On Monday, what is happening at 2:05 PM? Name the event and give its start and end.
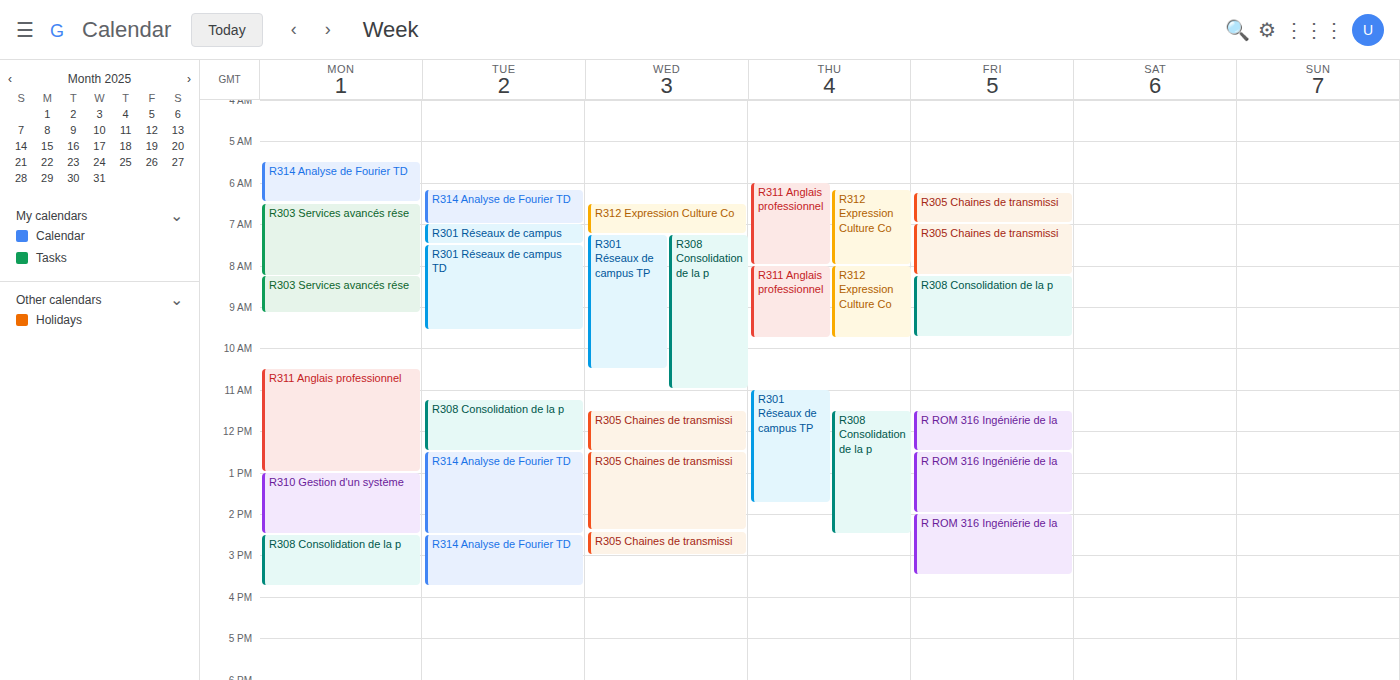
"R310 Gestion d'un système", 1:00 PM to 2:30 PM